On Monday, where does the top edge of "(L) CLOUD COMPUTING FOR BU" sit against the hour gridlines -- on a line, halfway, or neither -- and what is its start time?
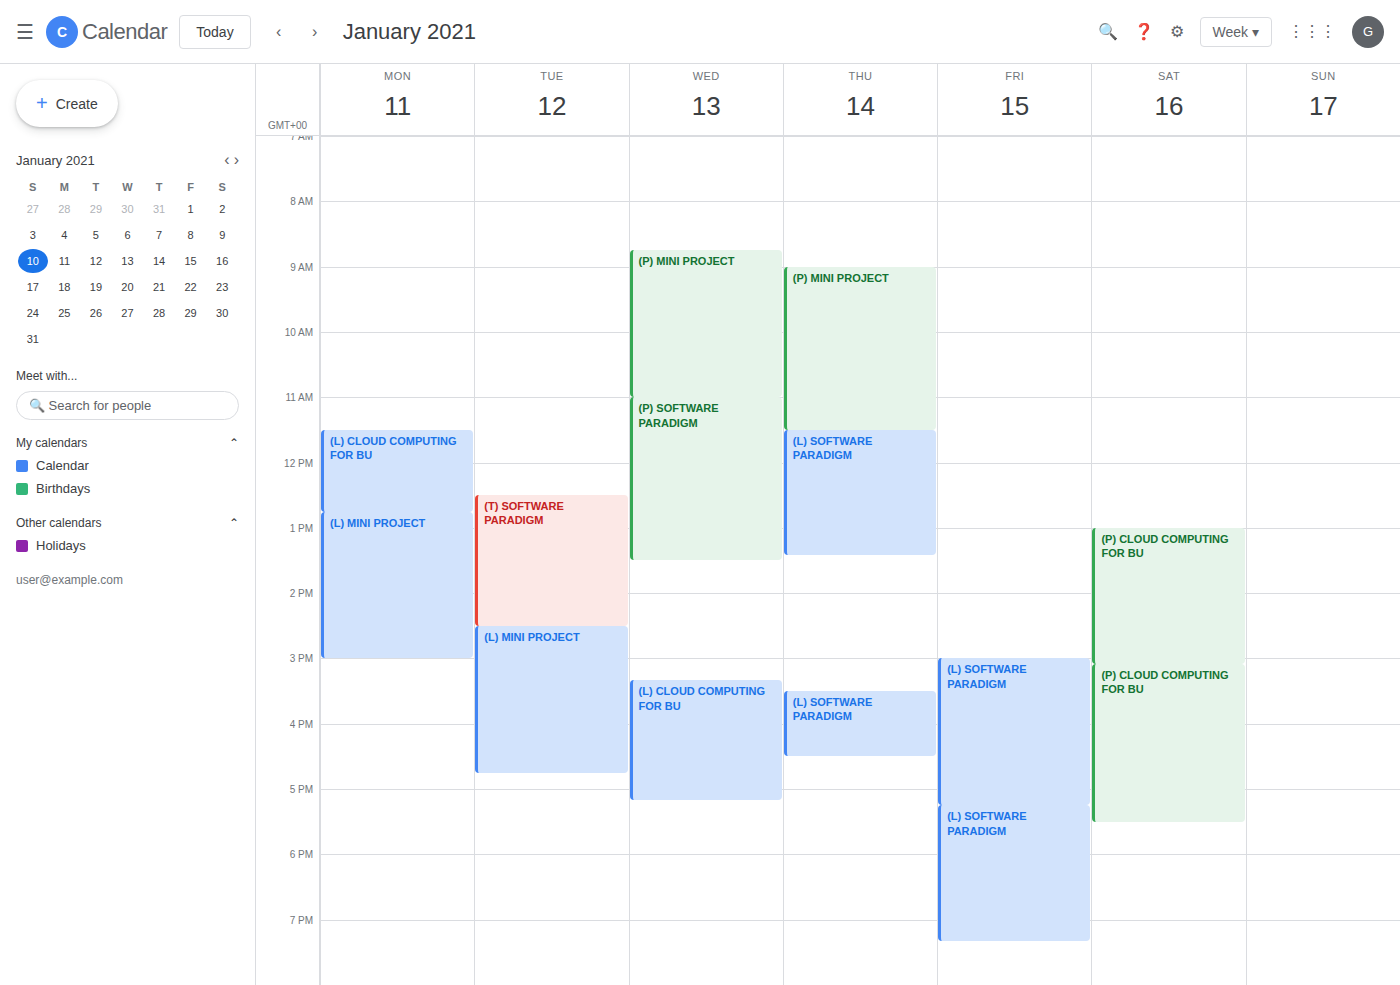
11:30 AM -- halfway between the 11 AM and 12 PM lines.